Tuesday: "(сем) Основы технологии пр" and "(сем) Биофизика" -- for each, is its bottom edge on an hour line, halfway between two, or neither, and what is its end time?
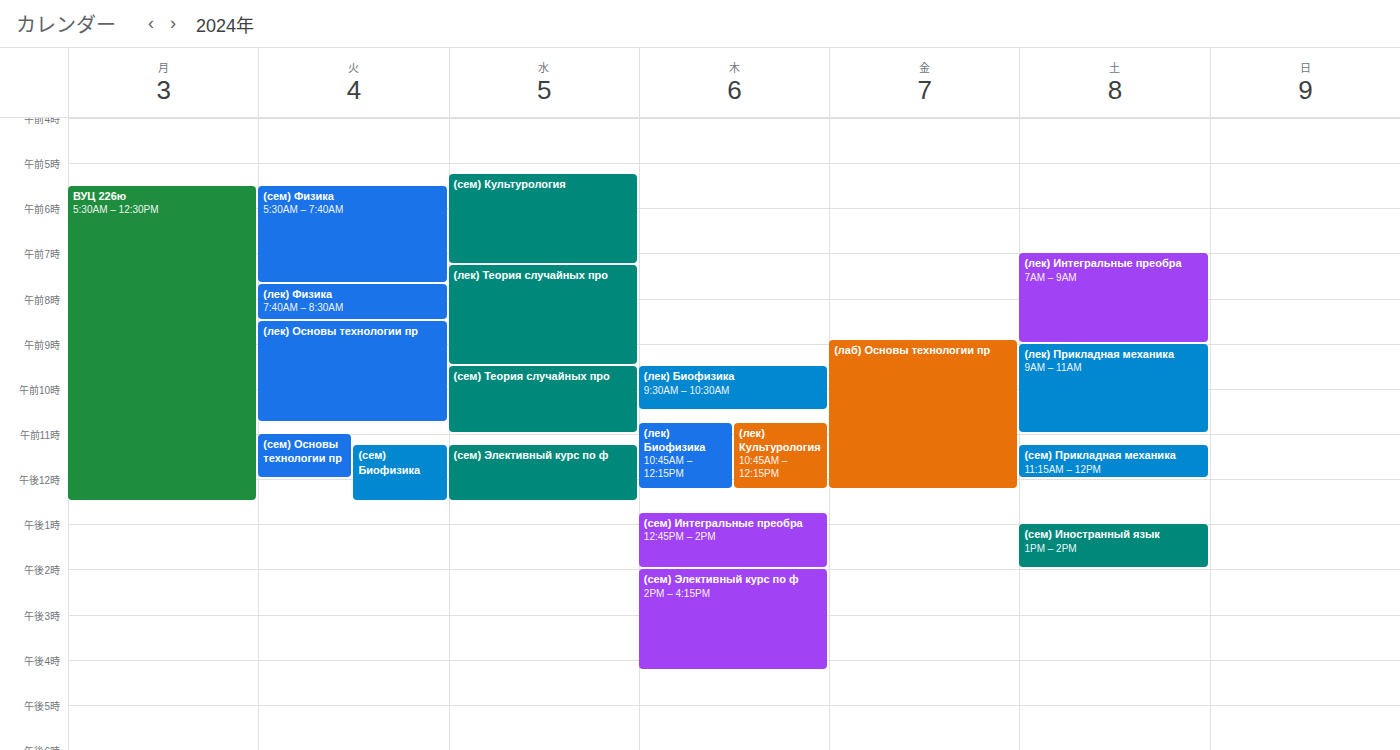
"(сем) Основы технологии пр": 12:00, exactly on the 12:00 line. "(сем) Биофизика": 12:30, halfway between the 12:00 and 13:00 lines.